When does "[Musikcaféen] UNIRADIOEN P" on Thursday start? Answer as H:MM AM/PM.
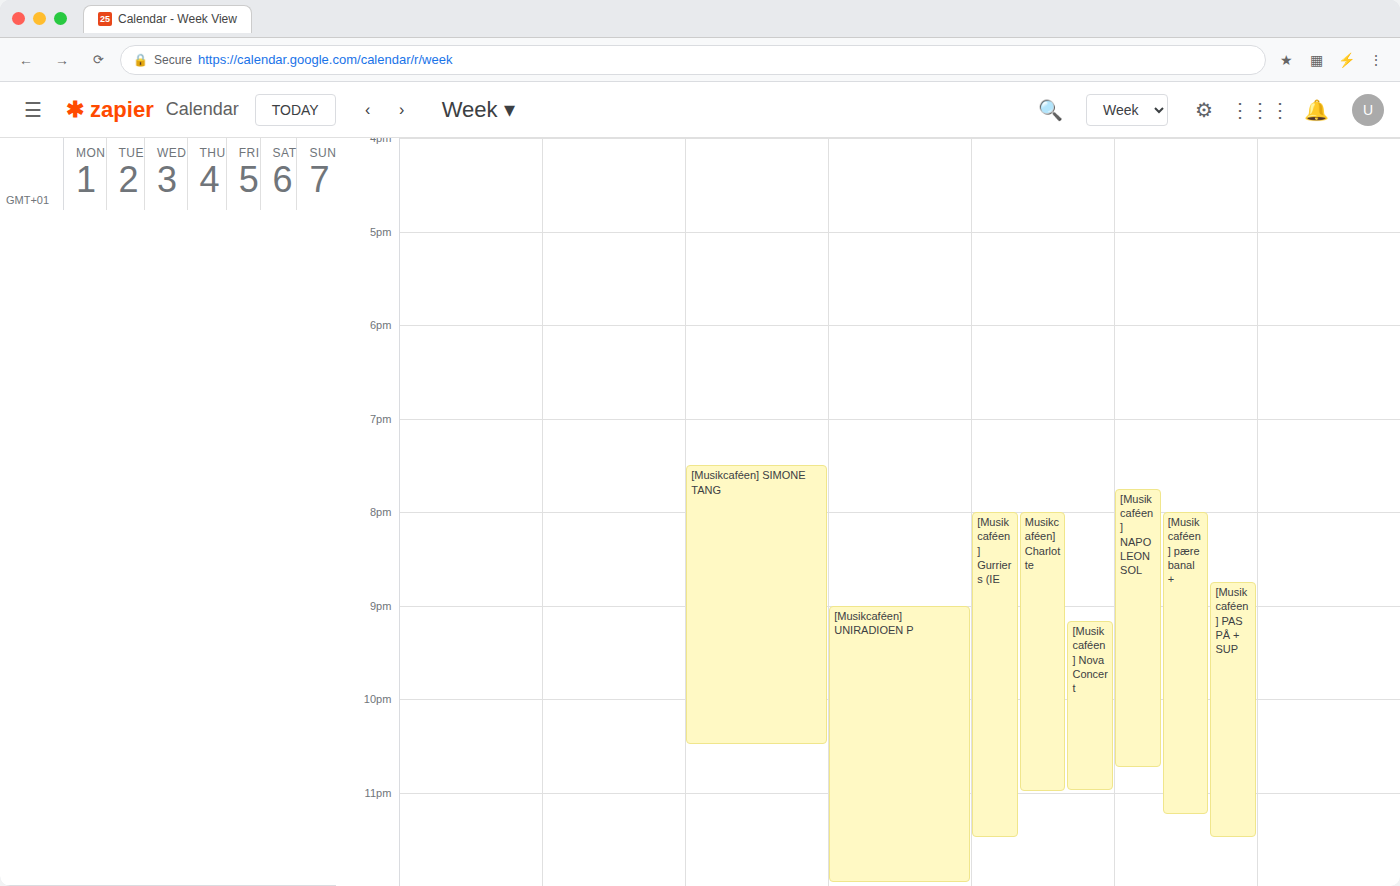
9:00 PM